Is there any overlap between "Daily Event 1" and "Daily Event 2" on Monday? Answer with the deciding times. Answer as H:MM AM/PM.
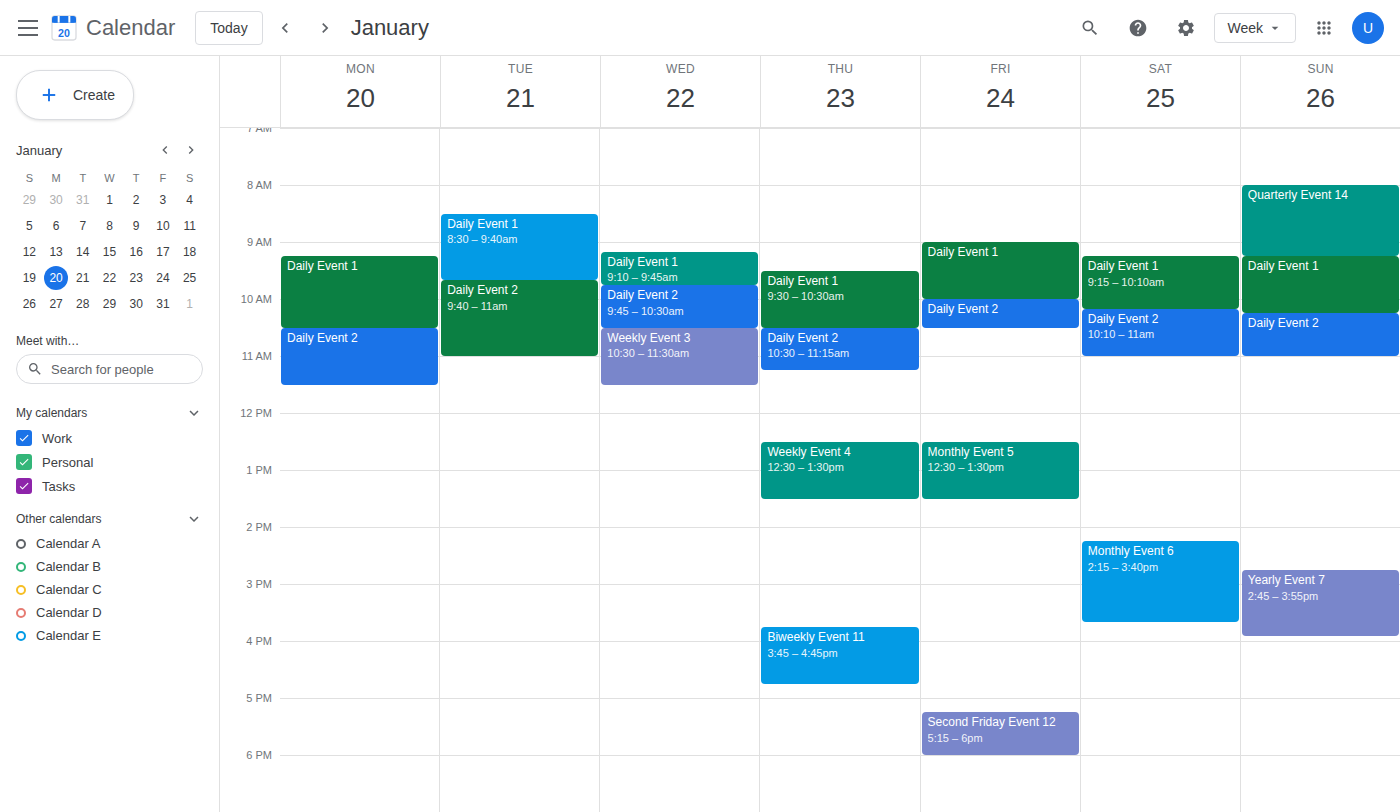
"Daily Event 1" ends at 10:30 AM, exactly when "Daily Event 2" starts -- they touch but do not overlap.